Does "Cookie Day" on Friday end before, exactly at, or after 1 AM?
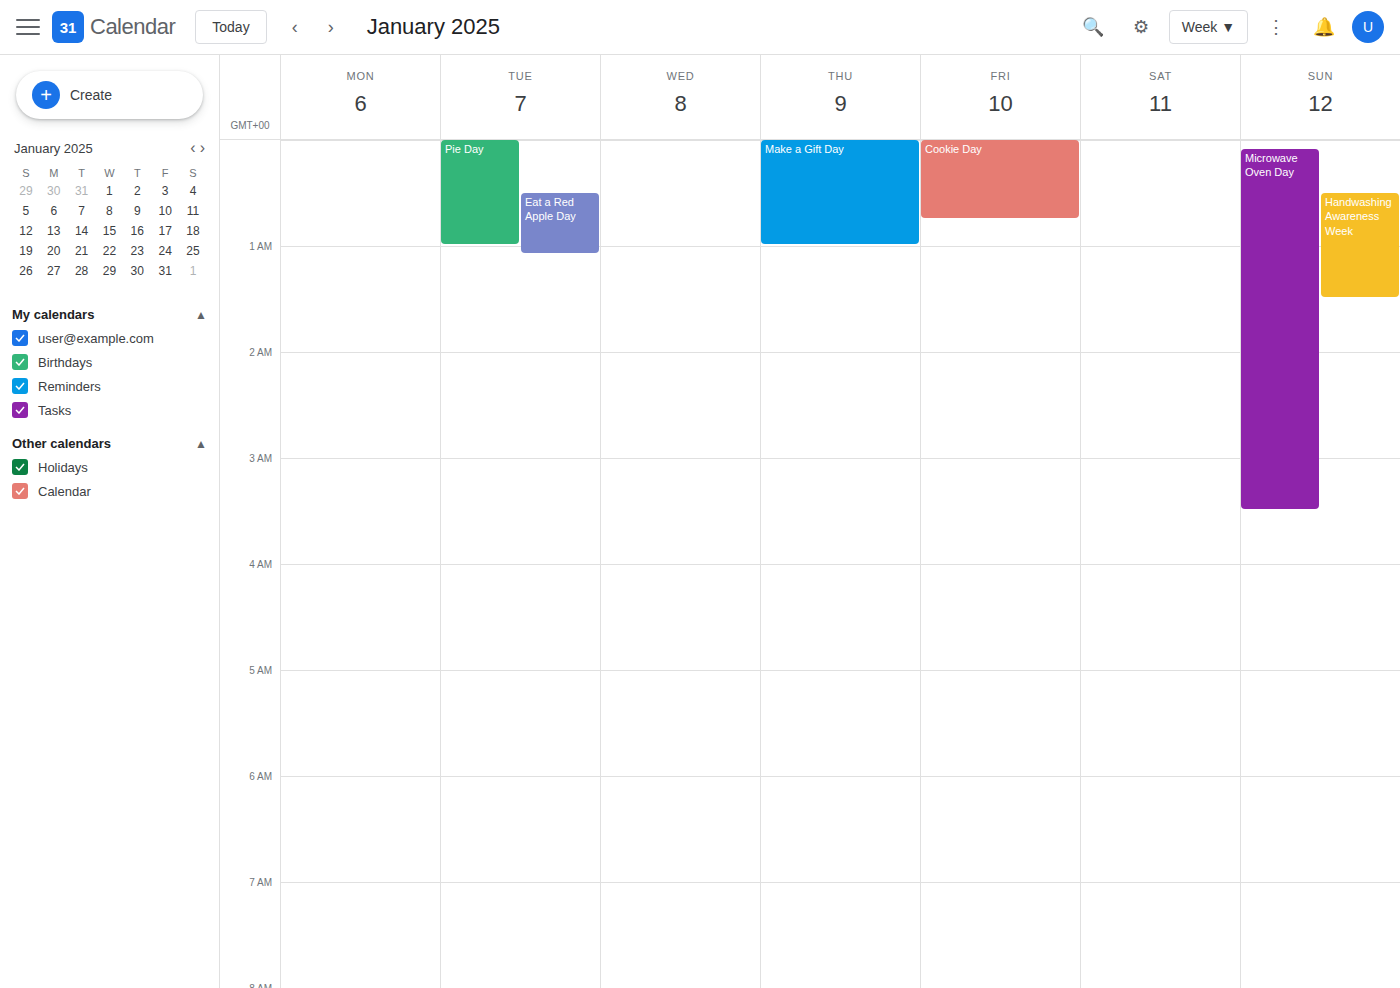
12:45 AM -- before 1 AM, 15 minutes above the 1 AM line.